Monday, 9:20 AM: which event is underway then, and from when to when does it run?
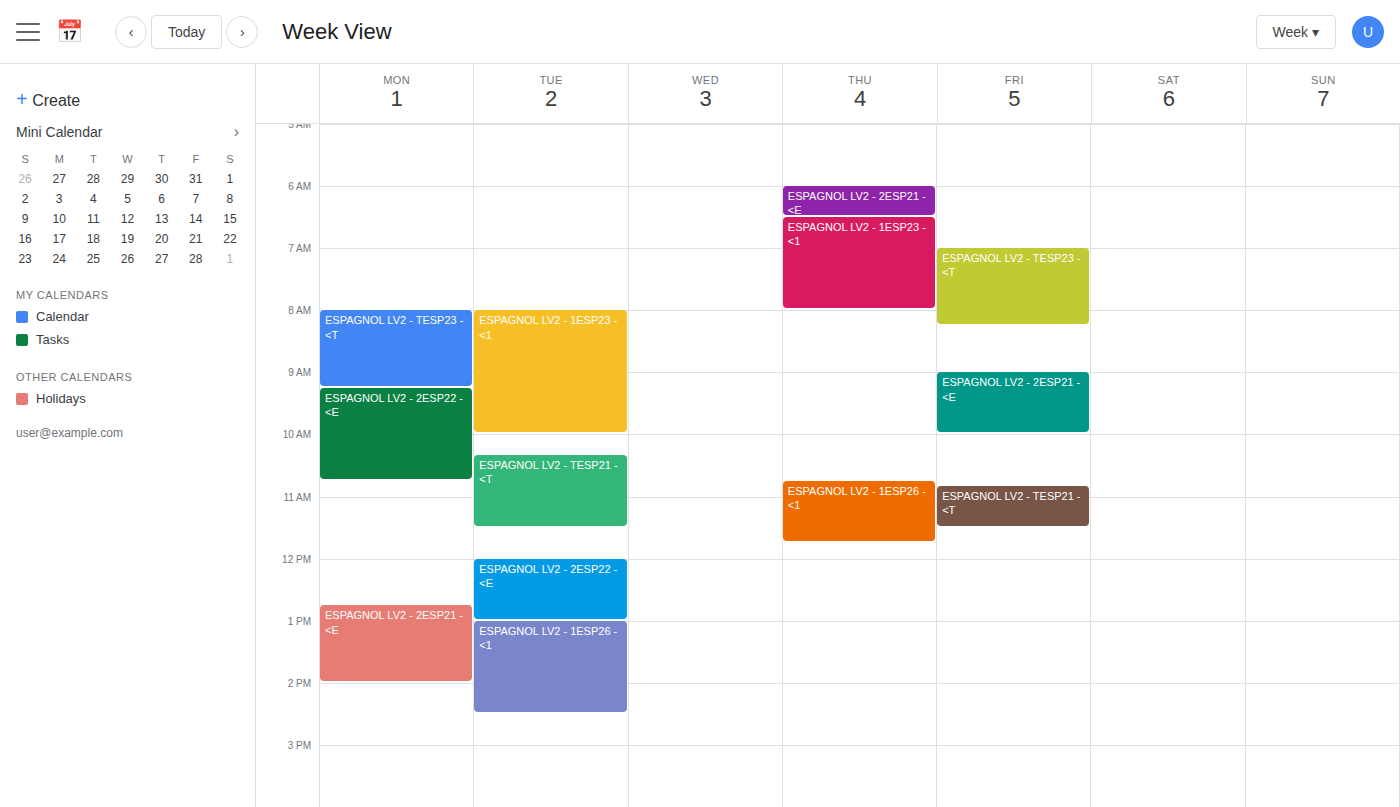
"ESPAGNOL LV2 - 2ESP22 - <E", 9:15 AM to 10:45 AM